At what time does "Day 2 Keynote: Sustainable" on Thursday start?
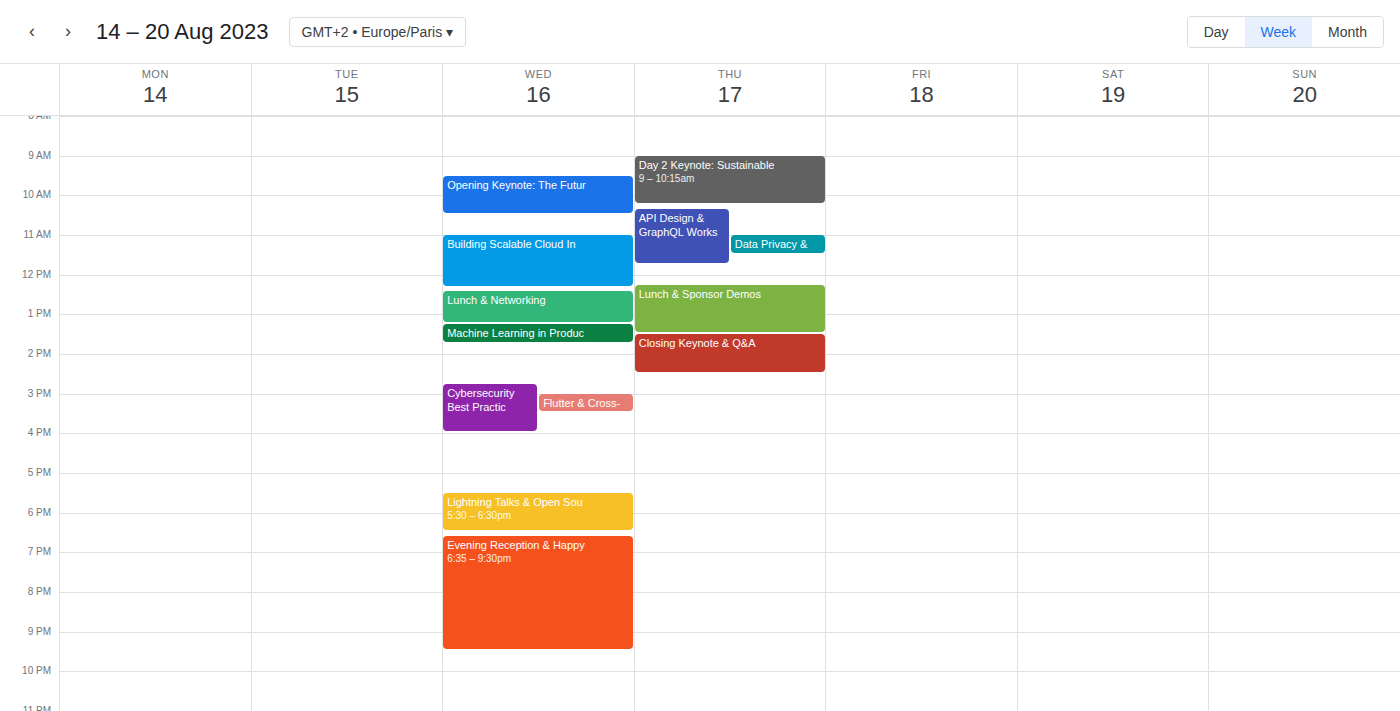
9:00 AM